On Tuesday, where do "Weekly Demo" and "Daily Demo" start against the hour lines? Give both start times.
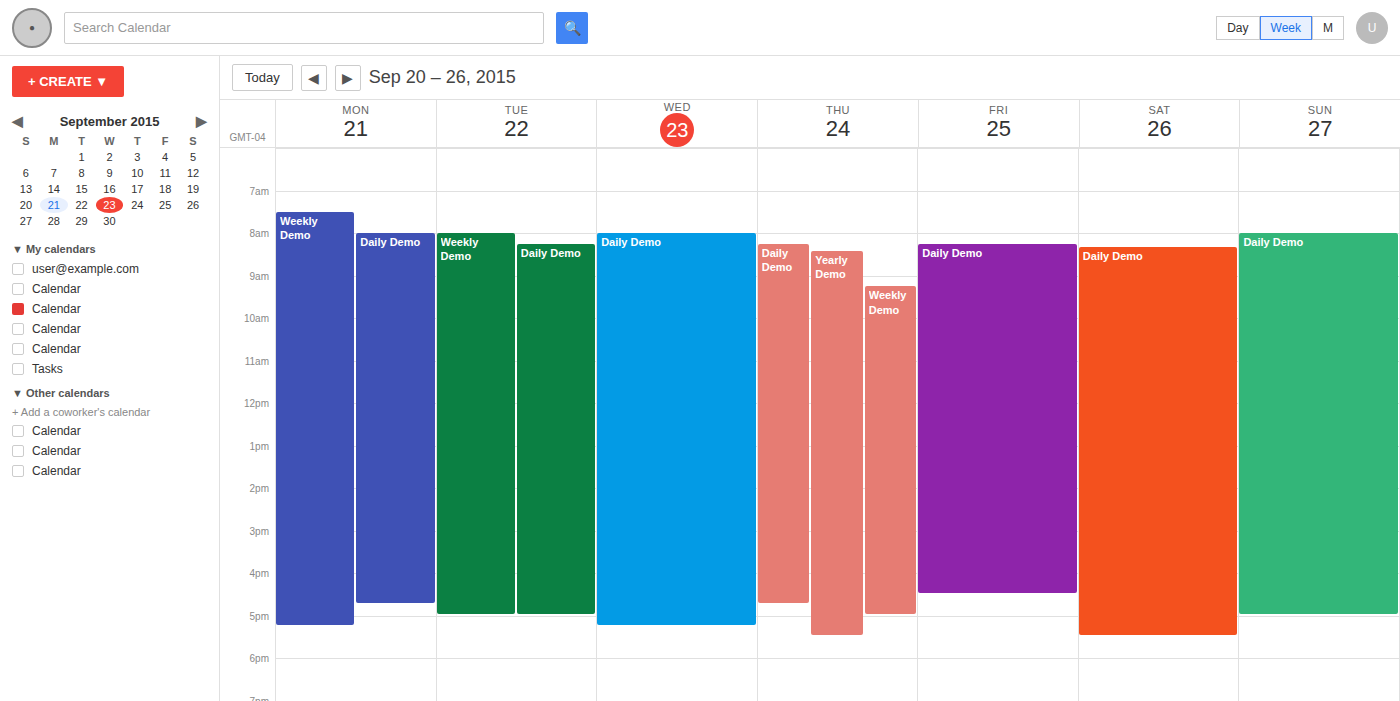
"Weekly Demo": 08:00, exactly on the 08:00 line. "Daily Demo": 08:15, neither: a quarter of the way from the 08:00 line to the 09:00 line.